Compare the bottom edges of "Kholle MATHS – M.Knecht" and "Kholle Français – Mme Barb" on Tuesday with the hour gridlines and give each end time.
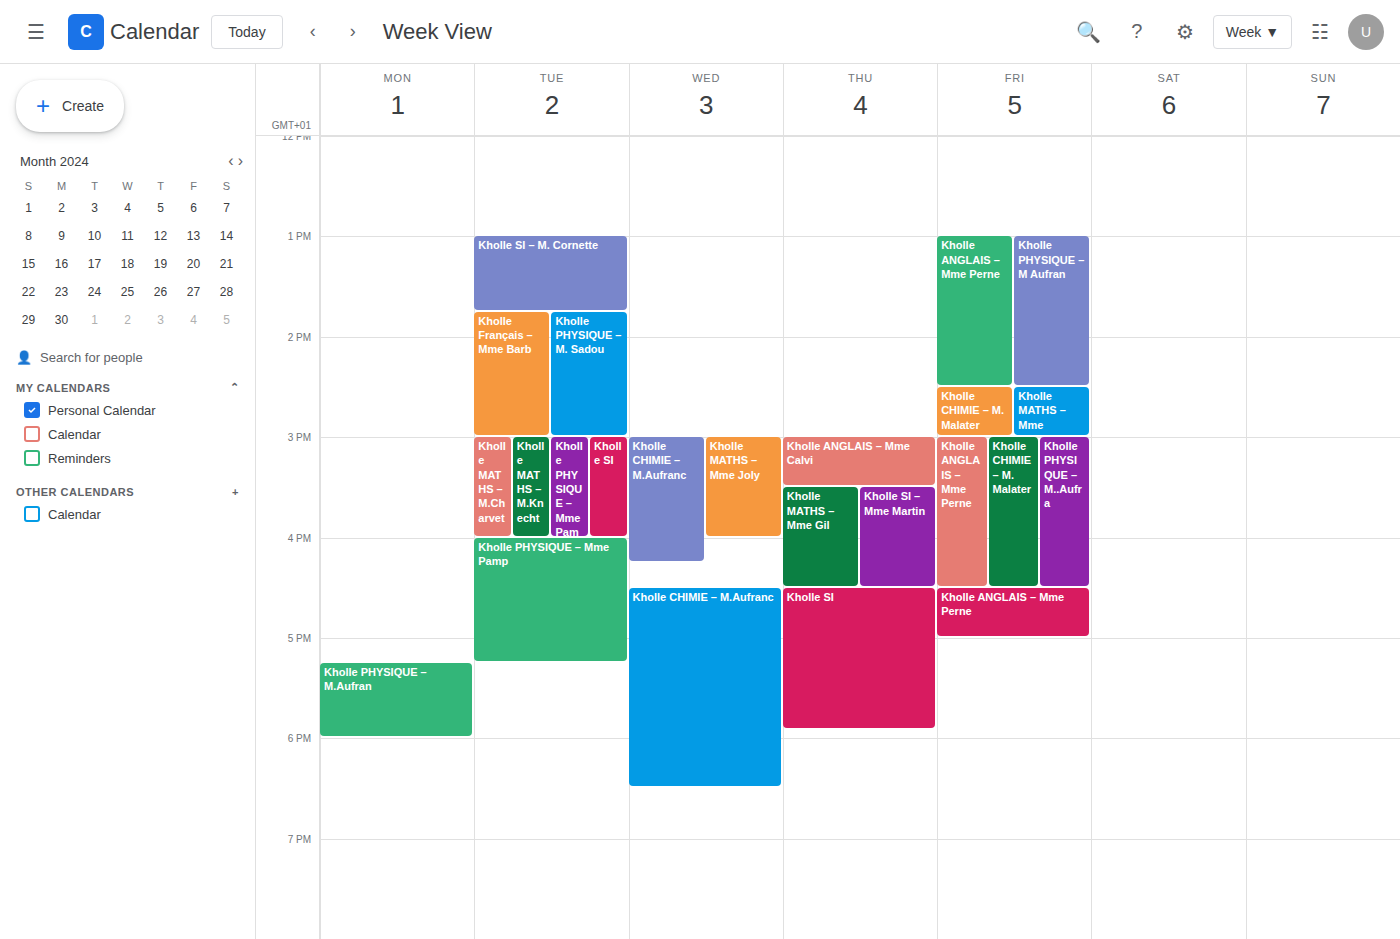
"Kholle MATHS – M.Knecht": 16:00, exactly on the 16:00 line. "Kholle Français – Mme Barb": 15:00, exactly on the 15:00 line.